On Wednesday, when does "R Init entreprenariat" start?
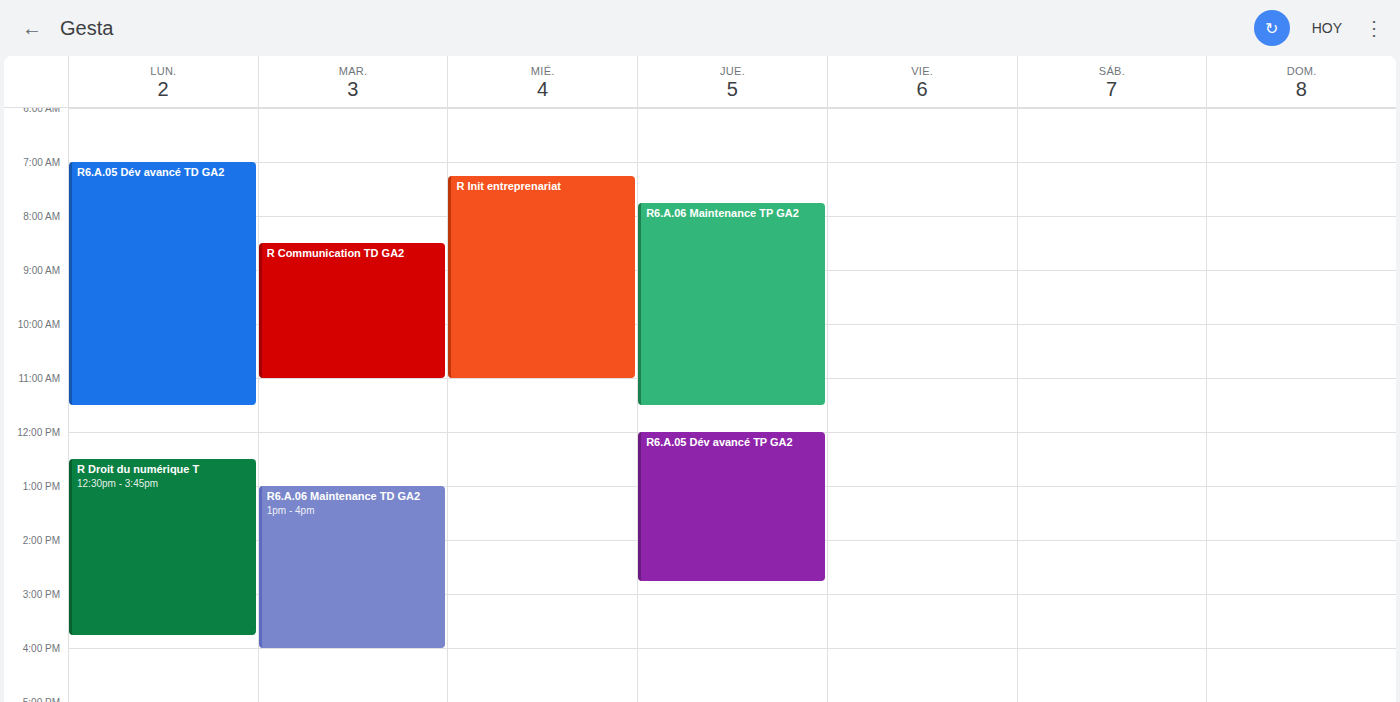
7:15 AM